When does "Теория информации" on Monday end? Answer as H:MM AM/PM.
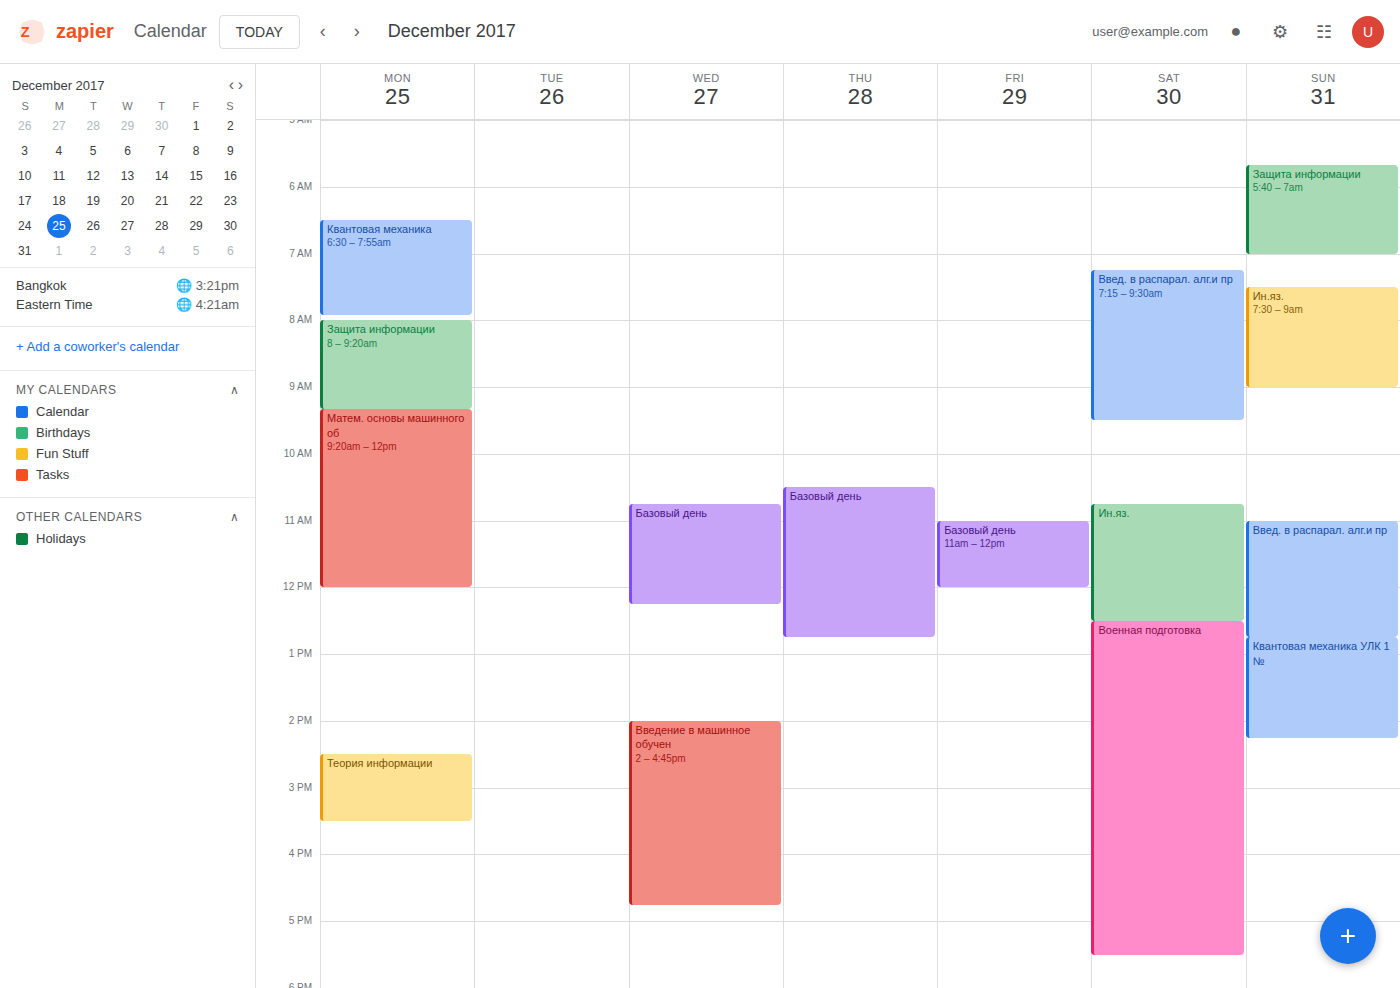
3:30 PM